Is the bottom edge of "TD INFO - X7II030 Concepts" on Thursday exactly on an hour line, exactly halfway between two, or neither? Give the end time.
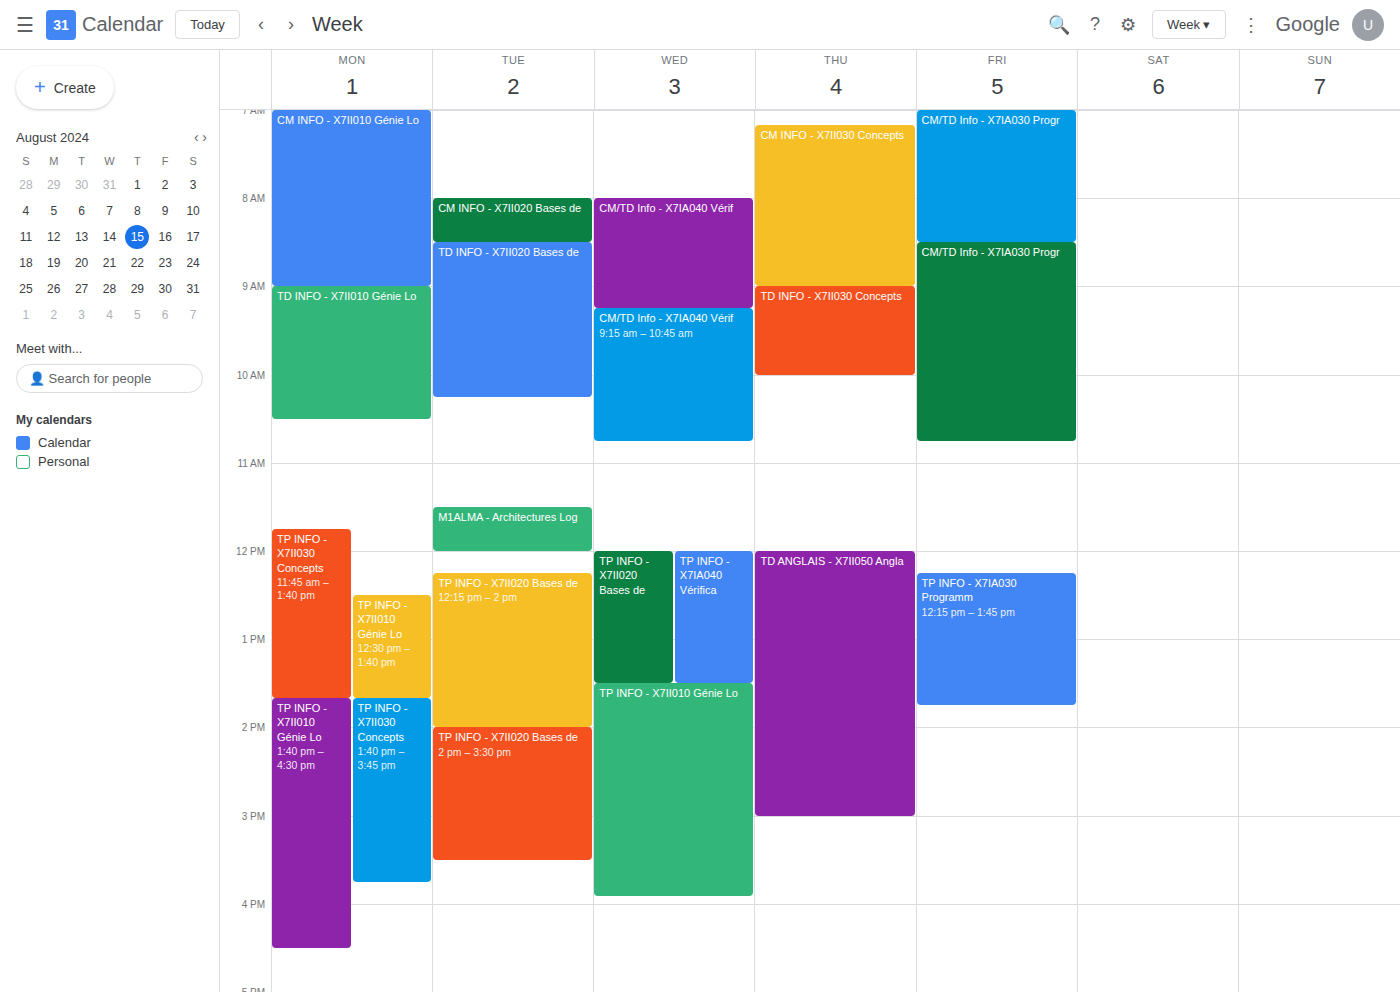
10:00 -- exactly on the 10:00 line.